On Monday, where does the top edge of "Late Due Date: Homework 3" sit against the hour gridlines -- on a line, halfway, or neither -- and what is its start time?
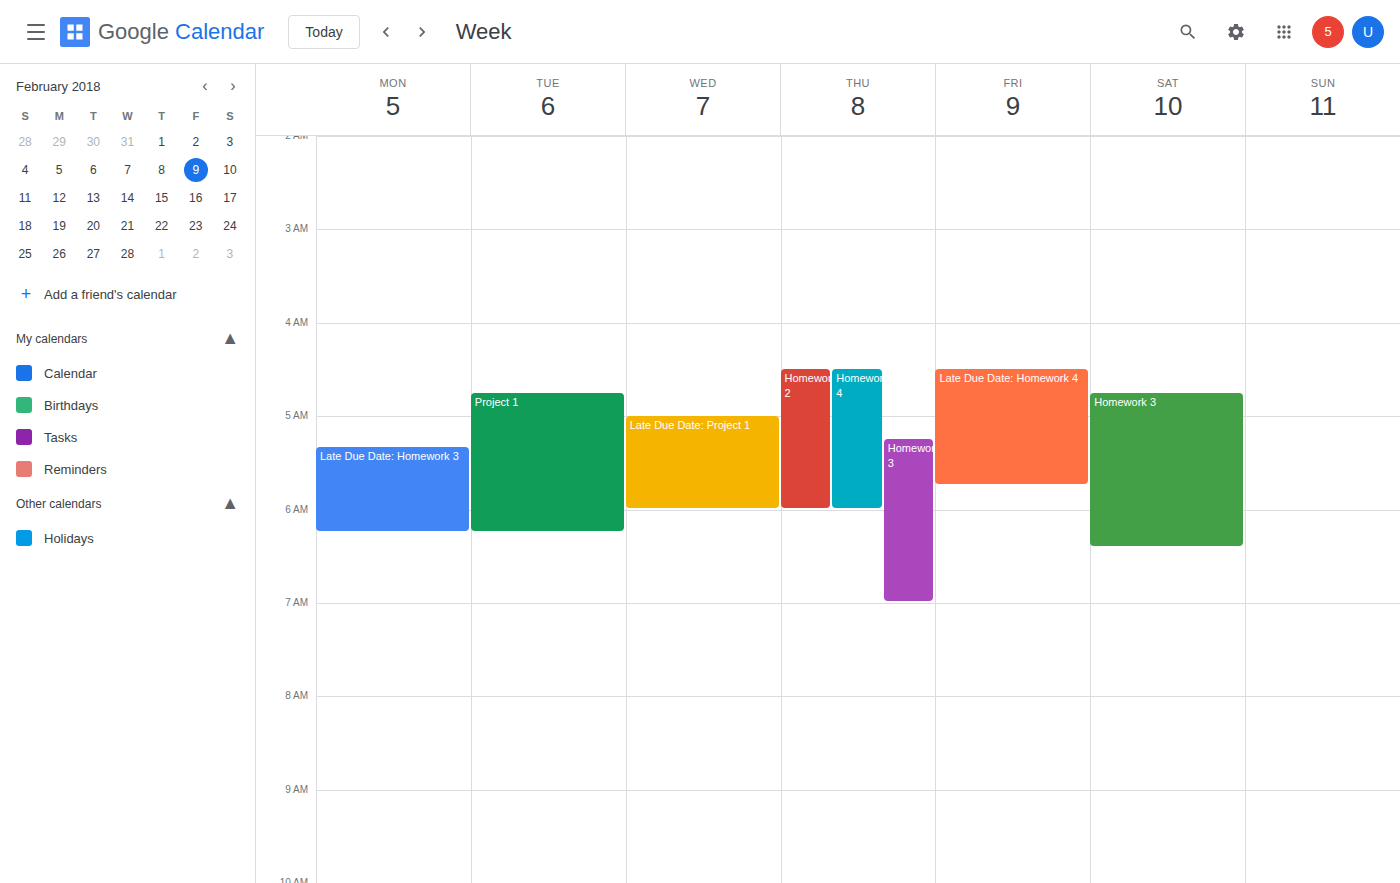
5:20 AM -- neither: 20 minutes below the 5 AM line and 40 minutes above the 6 AM line.